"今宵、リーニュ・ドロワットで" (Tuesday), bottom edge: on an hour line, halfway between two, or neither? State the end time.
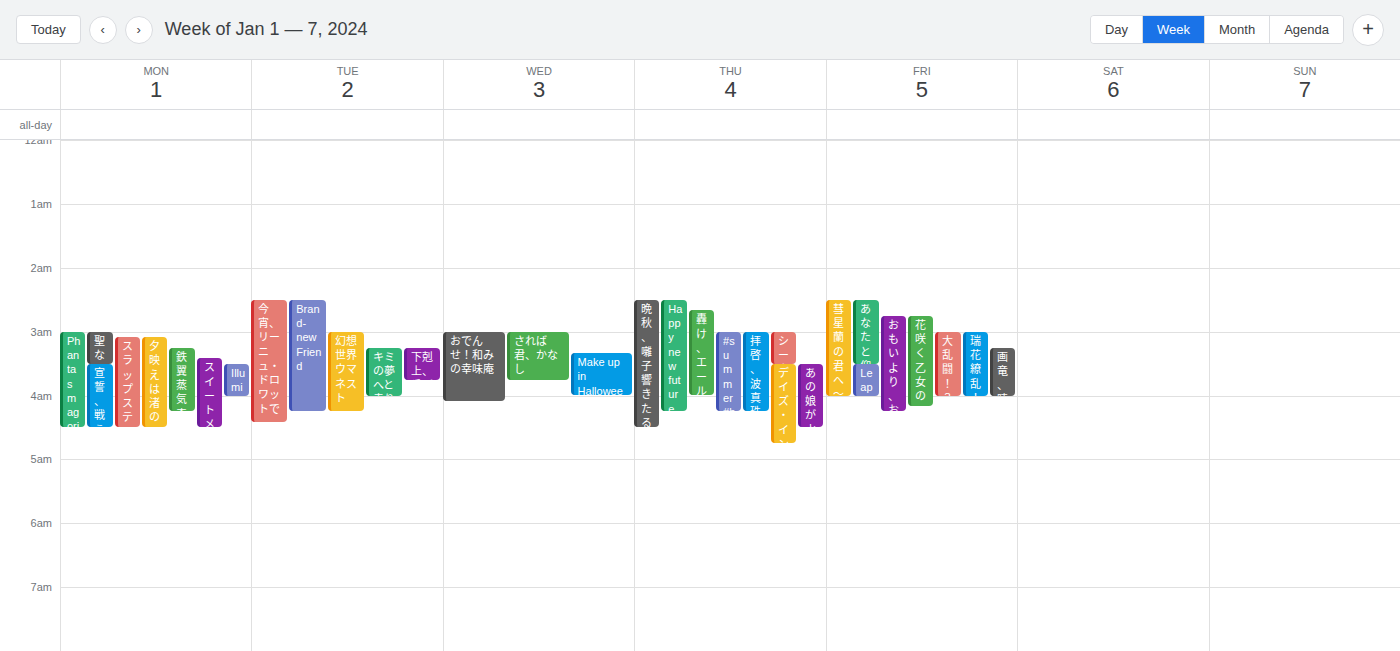
4:25 AM -- neither: 25 minutes below the 4 AM line and 35 minutes above the 5 AM line.